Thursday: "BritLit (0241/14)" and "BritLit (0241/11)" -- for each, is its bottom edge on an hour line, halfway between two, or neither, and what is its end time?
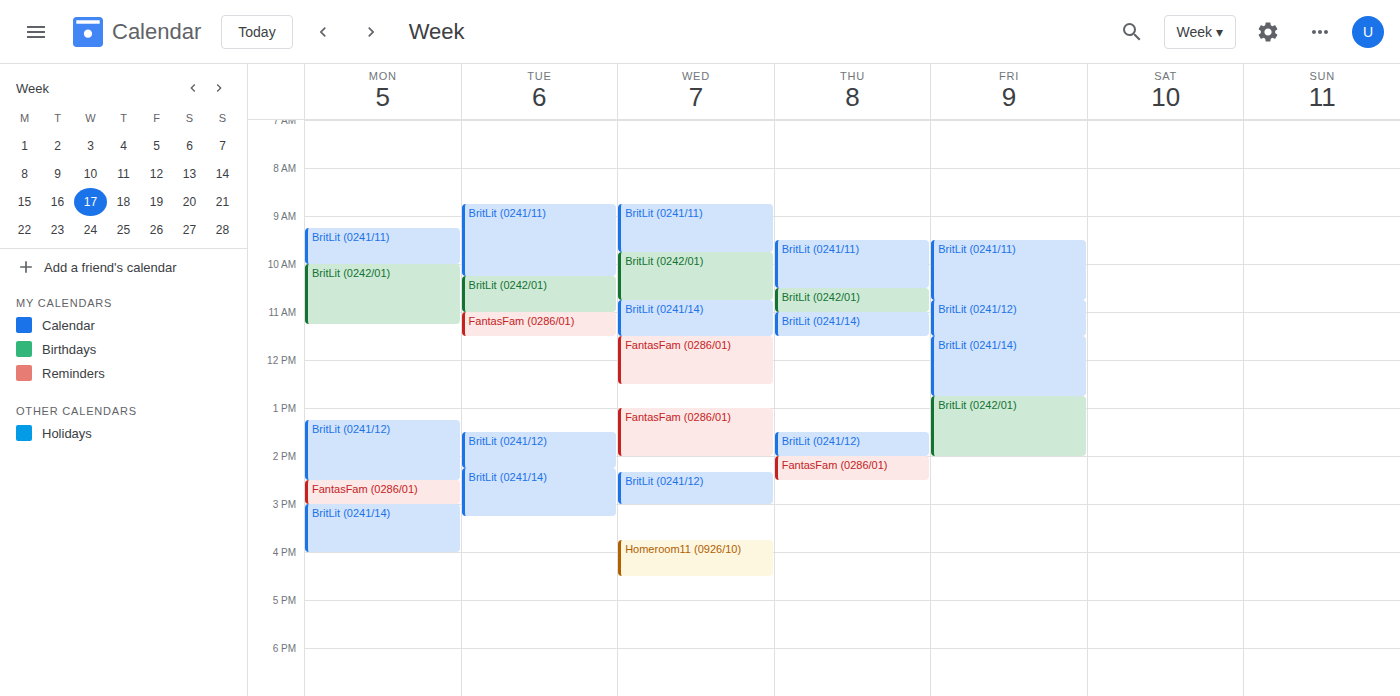
"BritLit (0241/14)": 11:30 AM, halfway between the 11 AM and 12 PM lines. "BritLit (0241/11)": 10:30 AM, halfway between the 10 AM and 11 AM lines.